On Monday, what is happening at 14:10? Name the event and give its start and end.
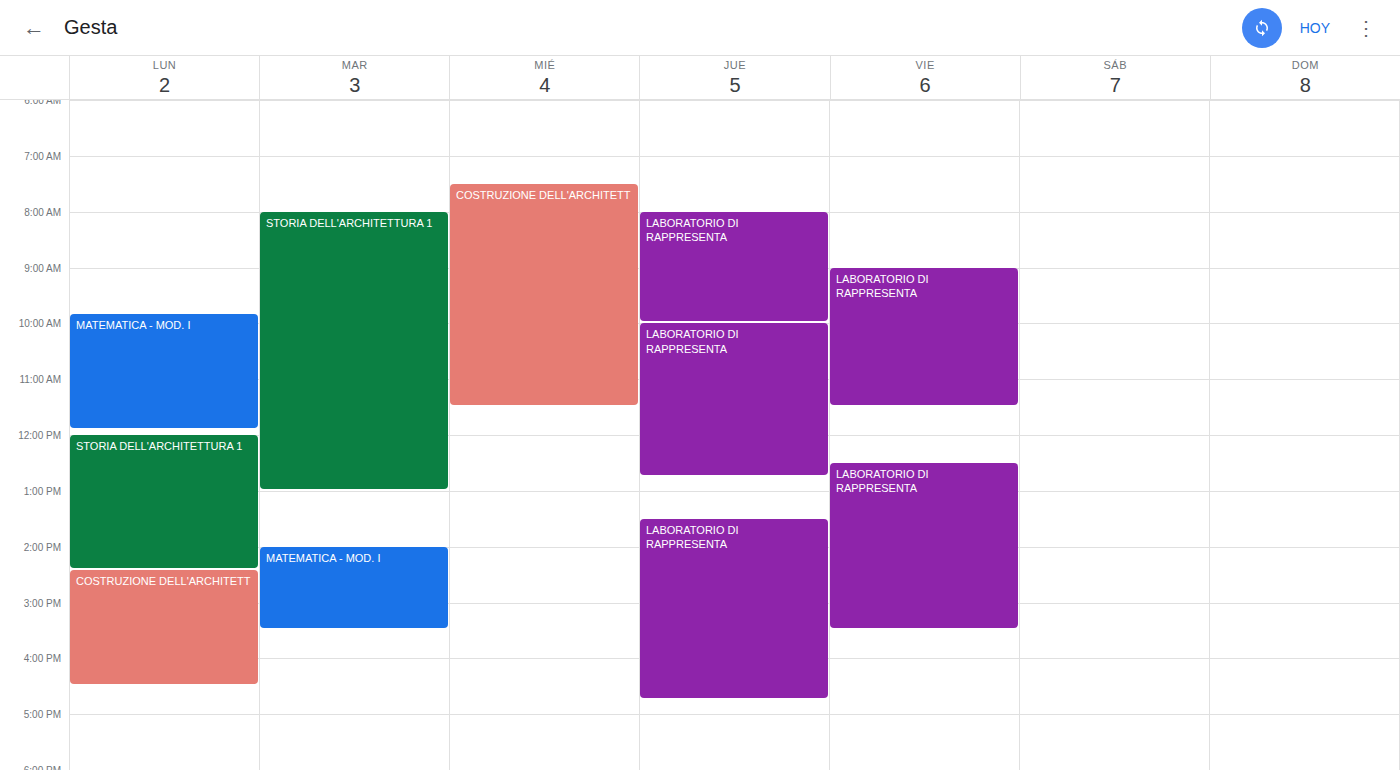
"STORIA DELL'ARCHITETTURA 1", 12:00 to 14:25